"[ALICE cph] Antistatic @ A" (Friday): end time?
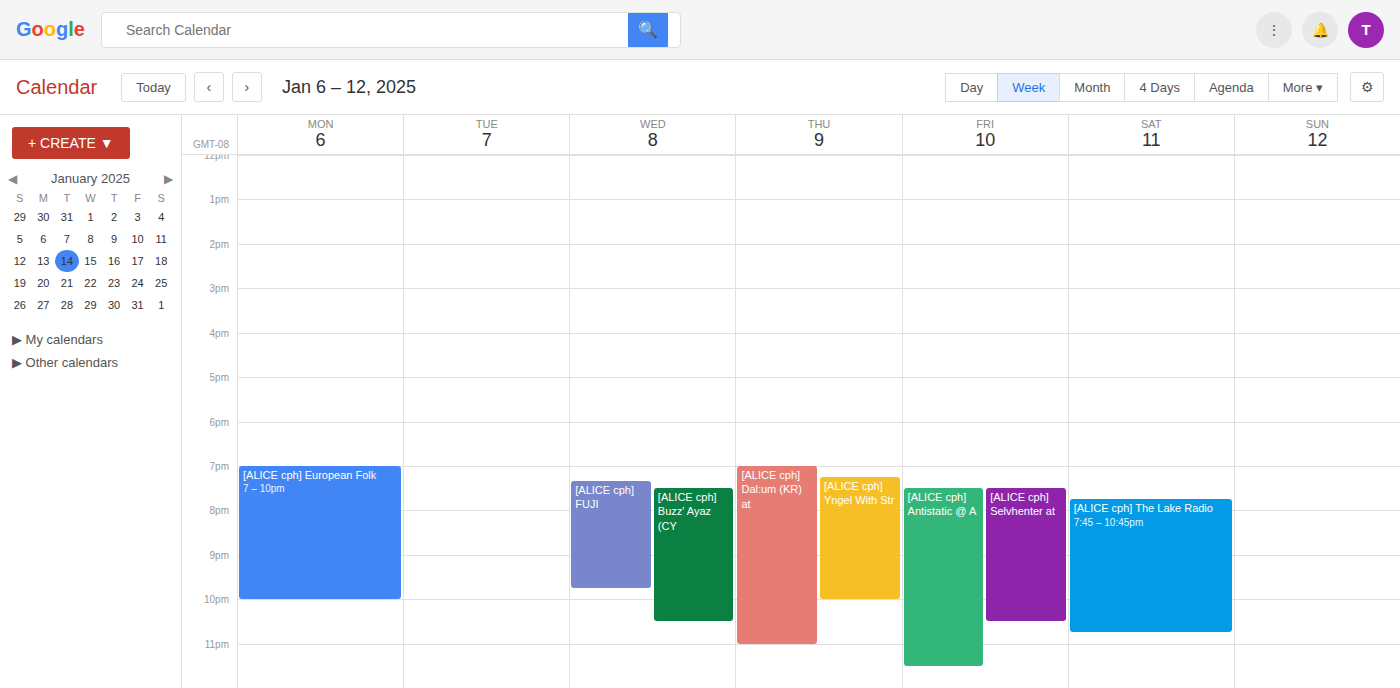
11:30 PM